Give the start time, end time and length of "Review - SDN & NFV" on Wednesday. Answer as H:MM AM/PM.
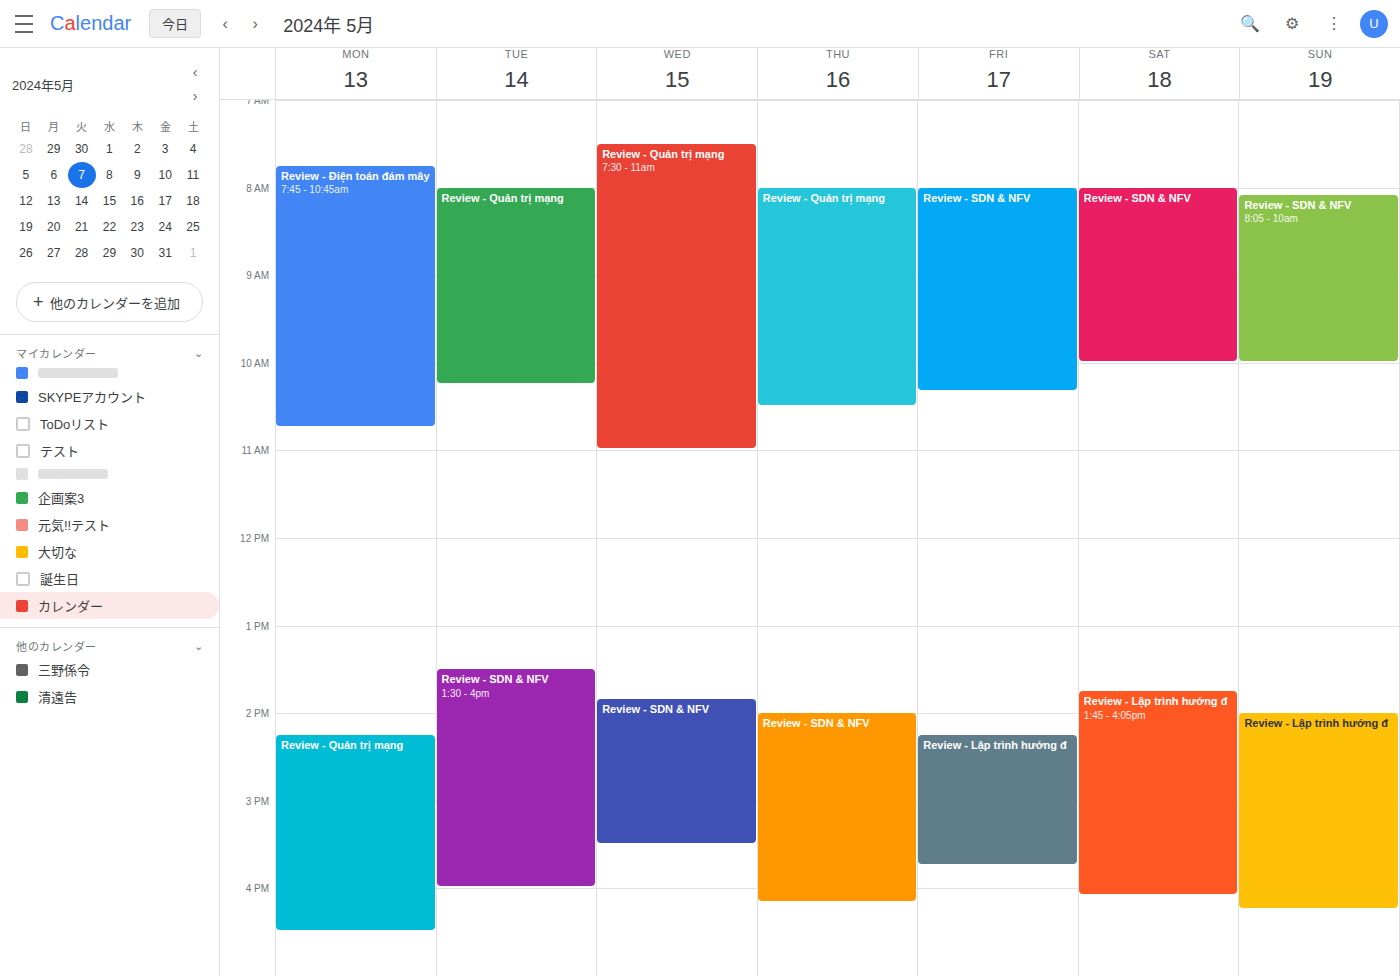
1:50 PM to 3:30 PM, 1 hour 40 minutes